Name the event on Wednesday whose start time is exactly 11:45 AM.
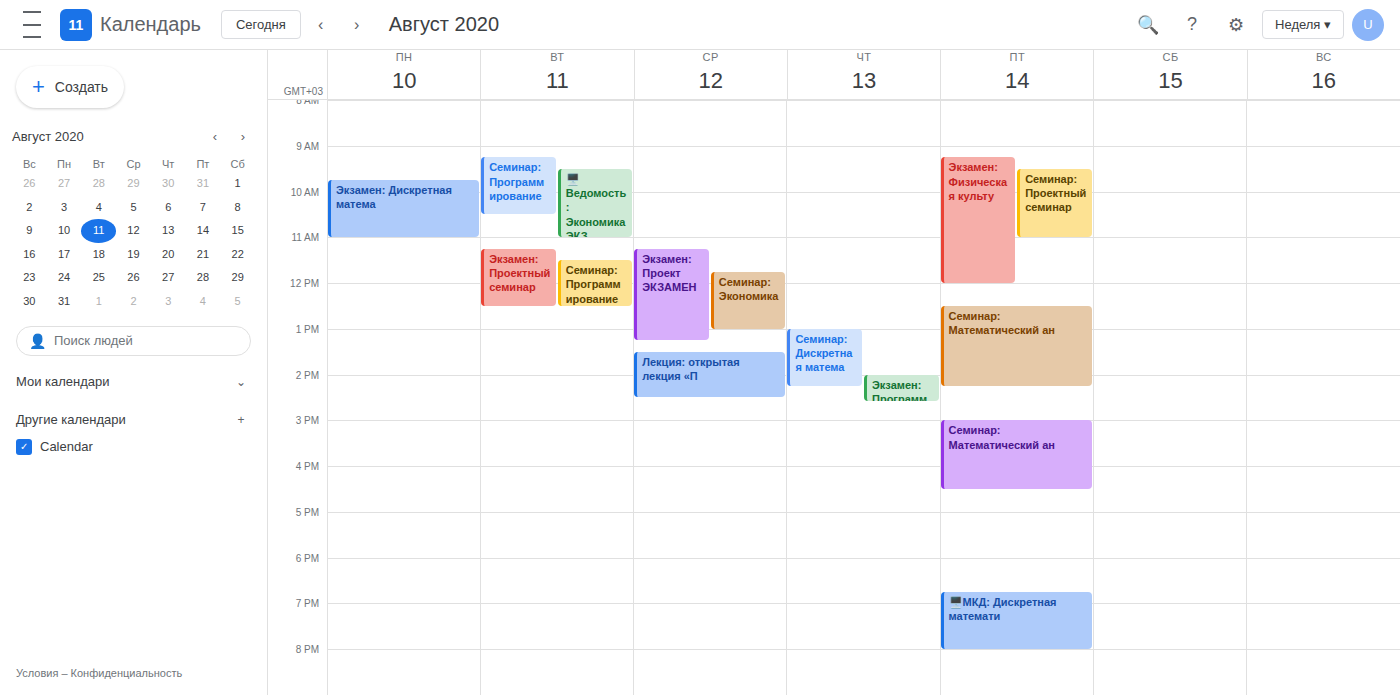
"Семинар: Экономика"